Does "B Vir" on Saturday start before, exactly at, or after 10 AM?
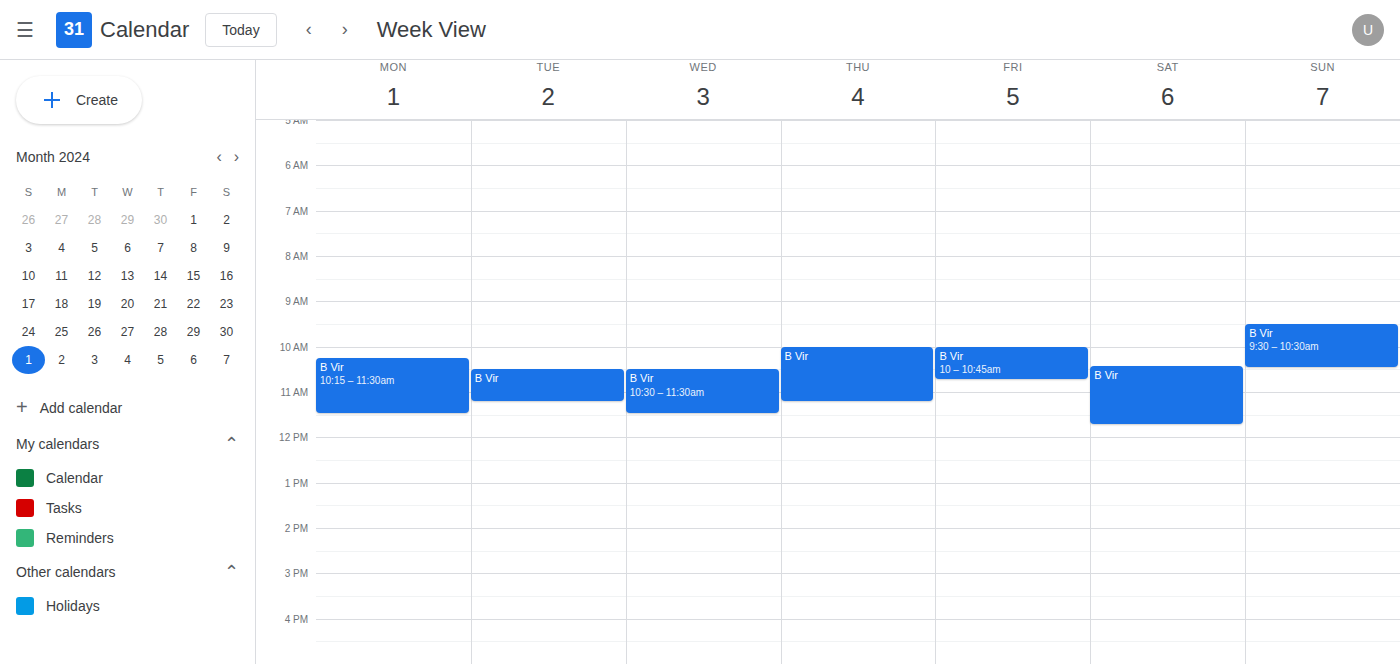
10:25 AM -- after 10 AM, 25 minutes below the 10 AM line.